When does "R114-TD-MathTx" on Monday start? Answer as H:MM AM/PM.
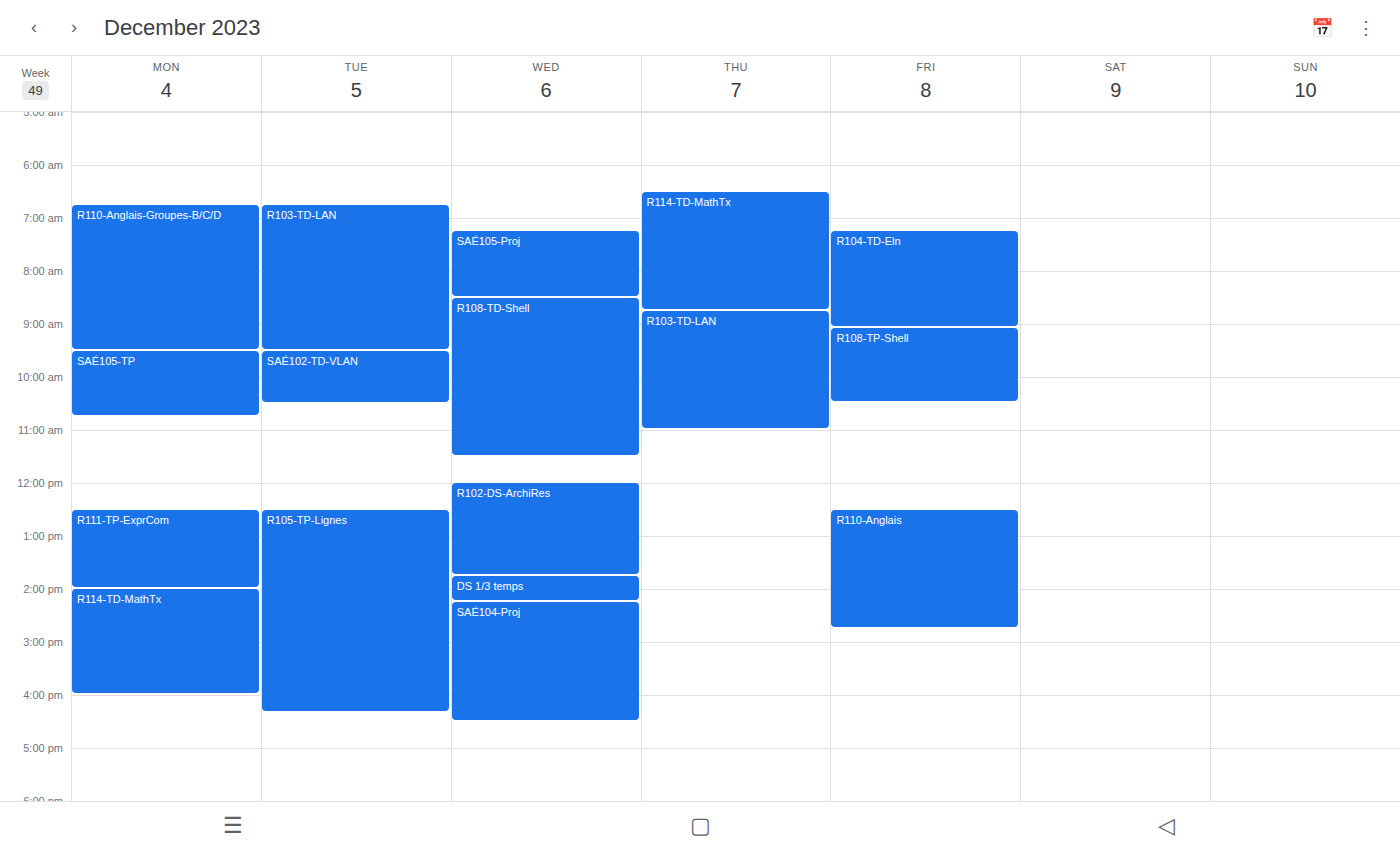
2:00 PM